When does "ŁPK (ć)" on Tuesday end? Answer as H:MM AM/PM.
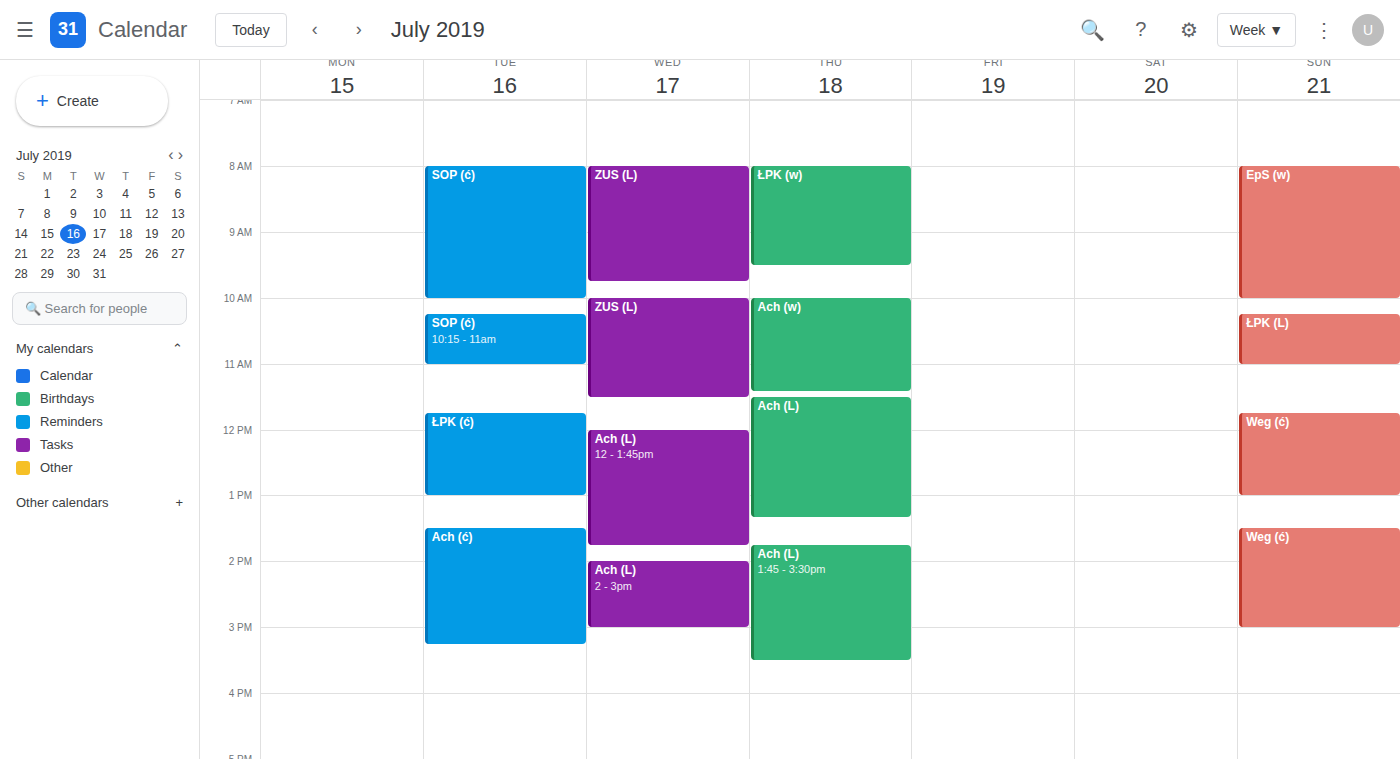
1:00 PM